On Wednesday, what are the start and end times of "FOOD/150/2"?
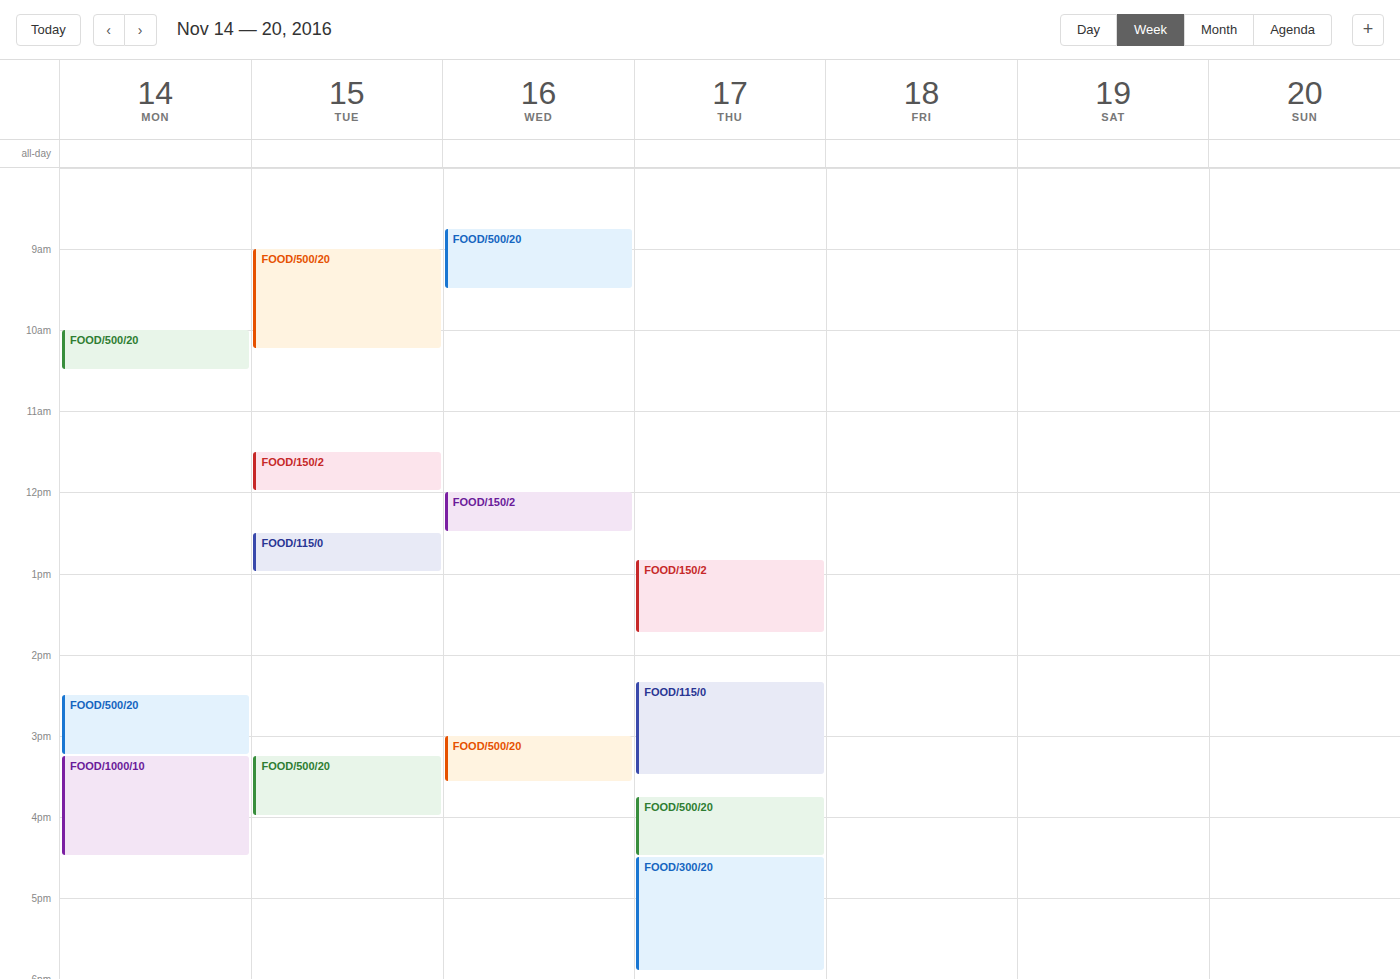
12:00 PM to 12:30 PM